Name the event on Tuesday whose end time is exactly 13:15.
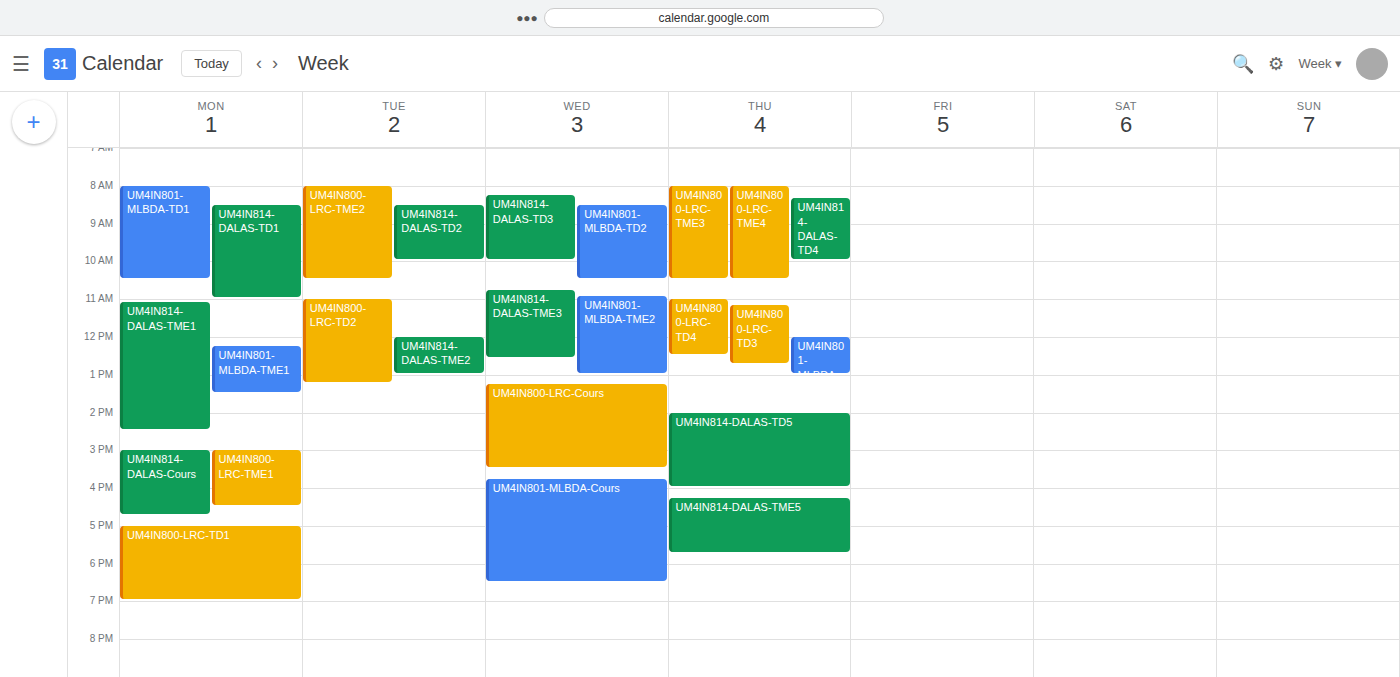
"UM4IN800-LRC-TD2"